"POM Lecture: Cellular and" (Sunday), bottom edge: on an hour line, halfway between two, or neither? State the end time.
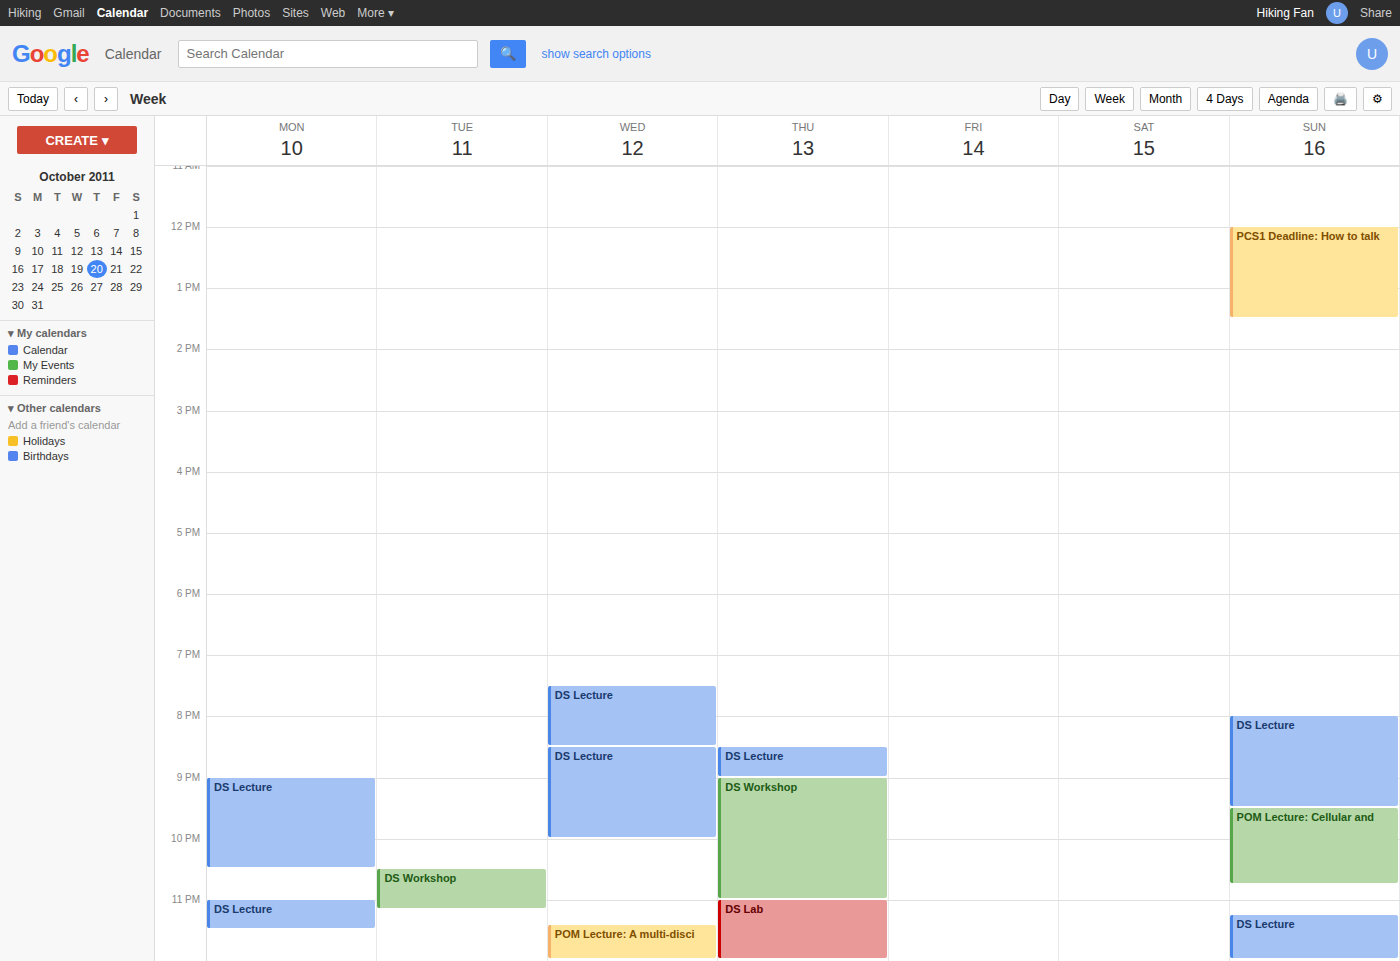
10:45 PM -- neither: three quarters of the way from the 10 PM line to the 11 PM line.